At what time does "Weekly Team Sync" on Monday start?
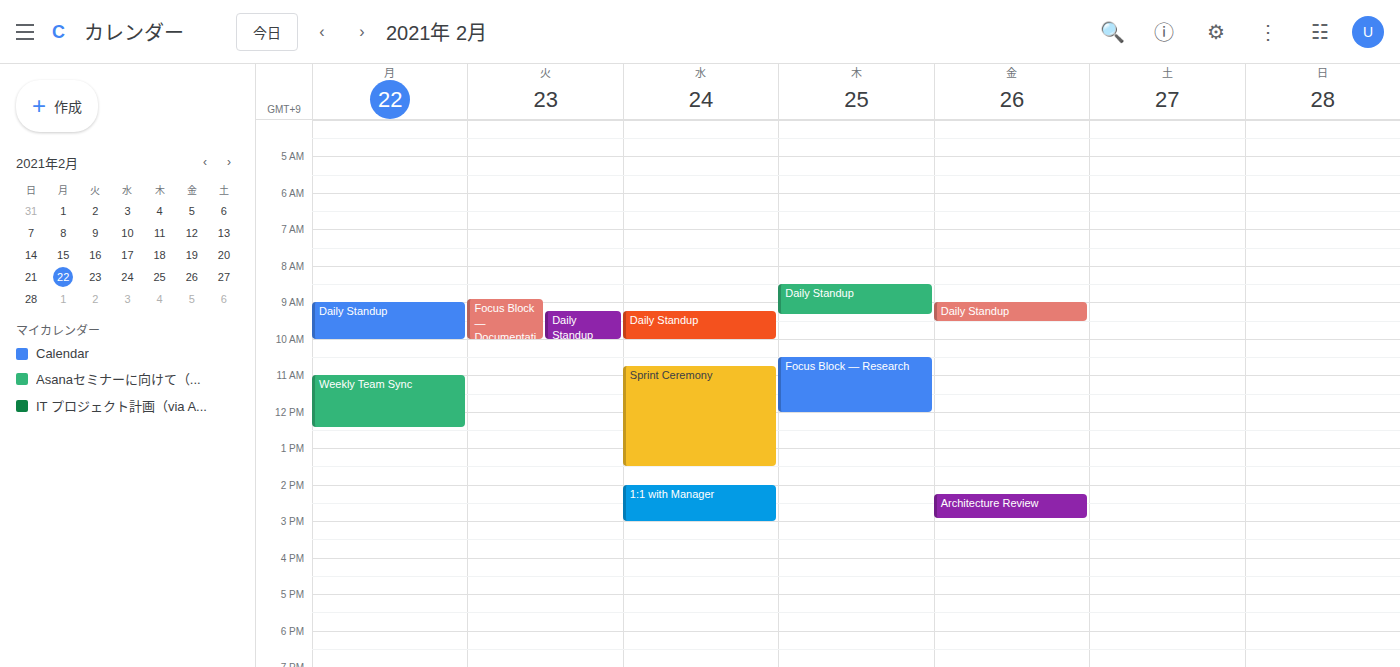
11:00 AM